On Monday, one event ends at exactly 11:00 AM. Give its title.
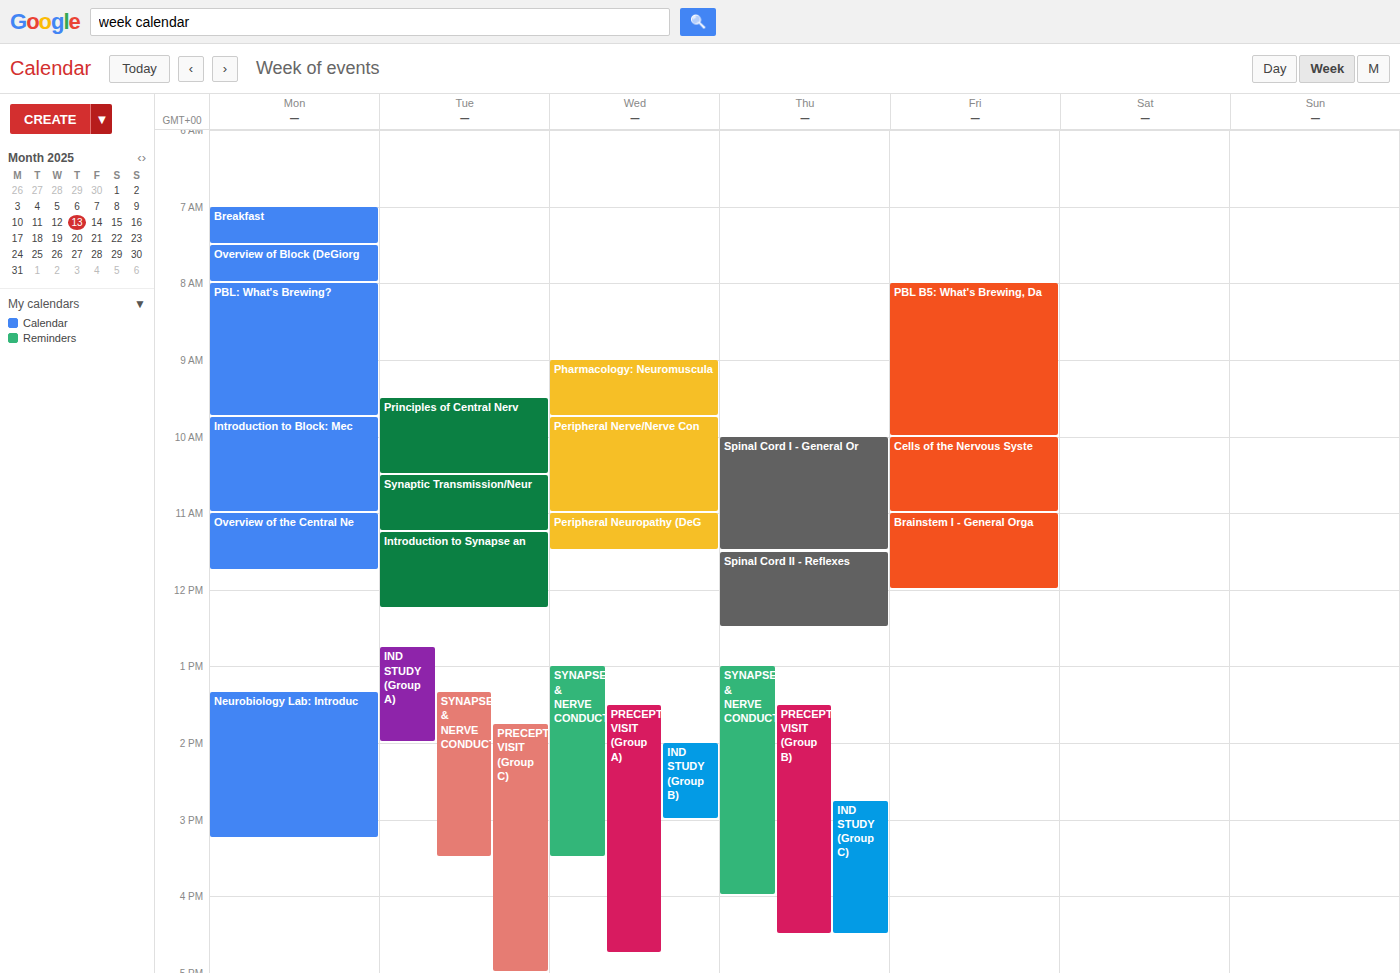
"Introduction to Block: Mec"